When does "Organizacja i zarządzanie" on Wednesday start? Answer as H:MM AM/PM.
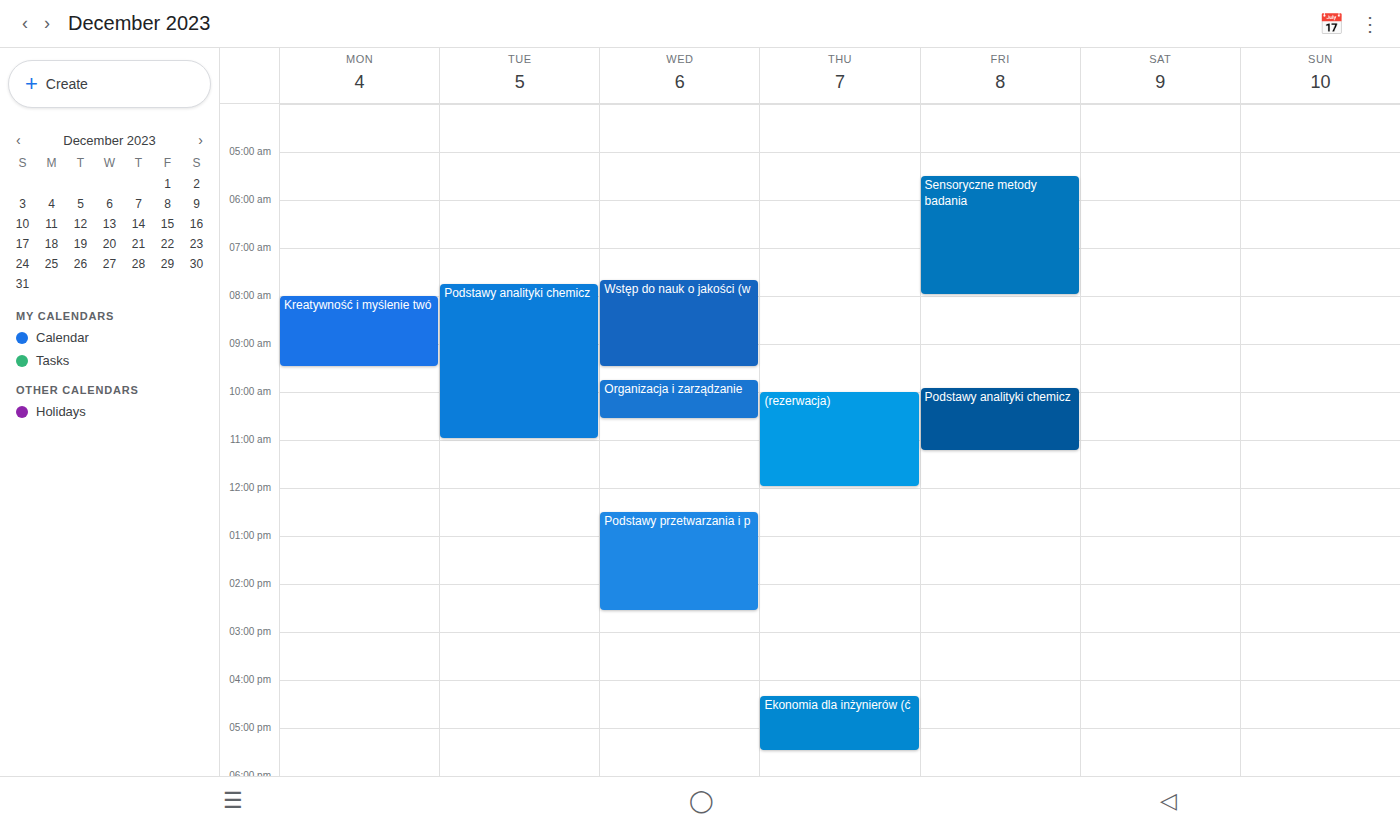
9:45 AM